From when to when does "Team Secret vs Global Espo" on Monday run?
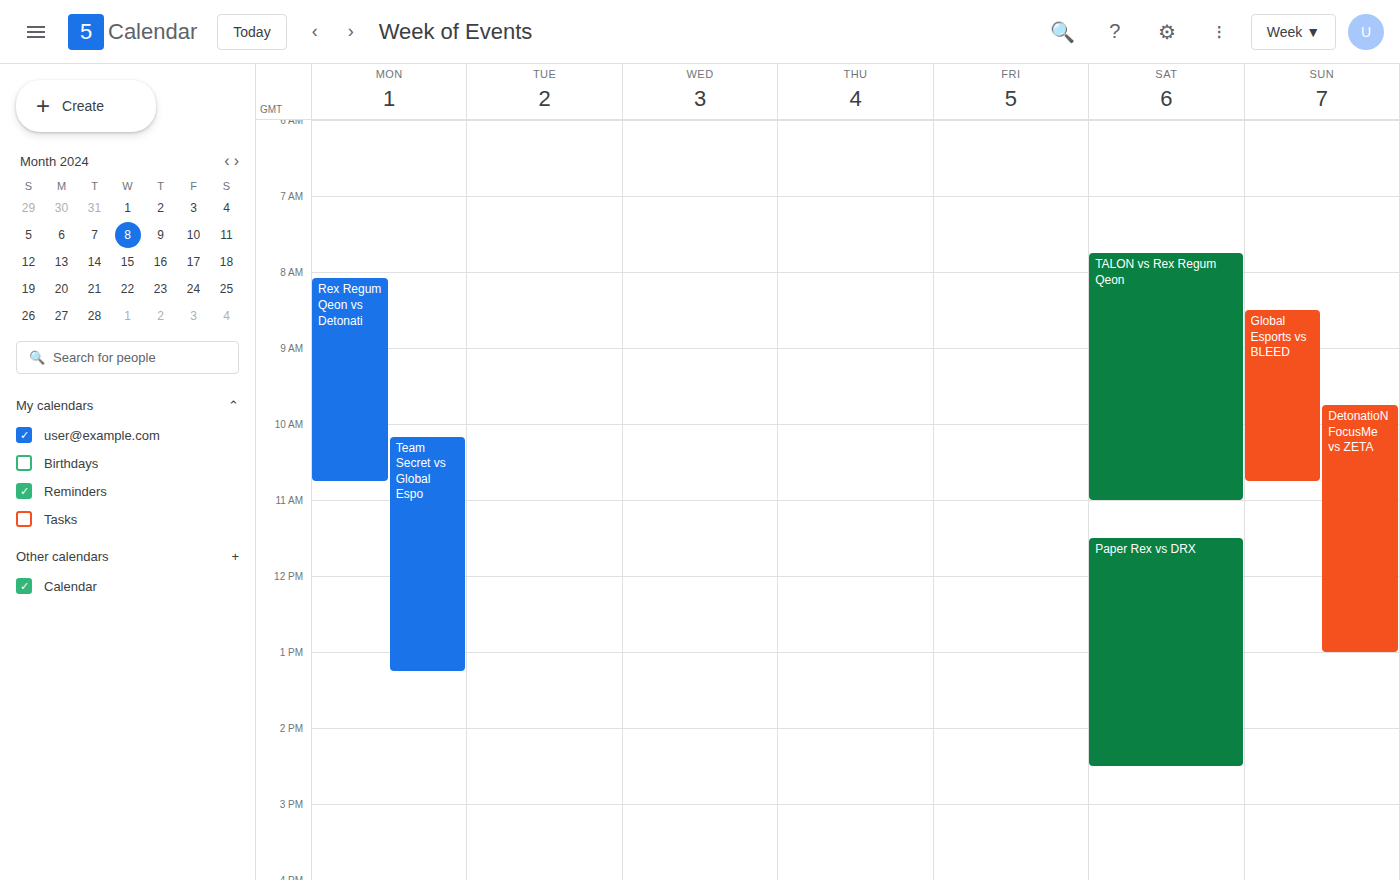
10:10 AM to 1:15 PM